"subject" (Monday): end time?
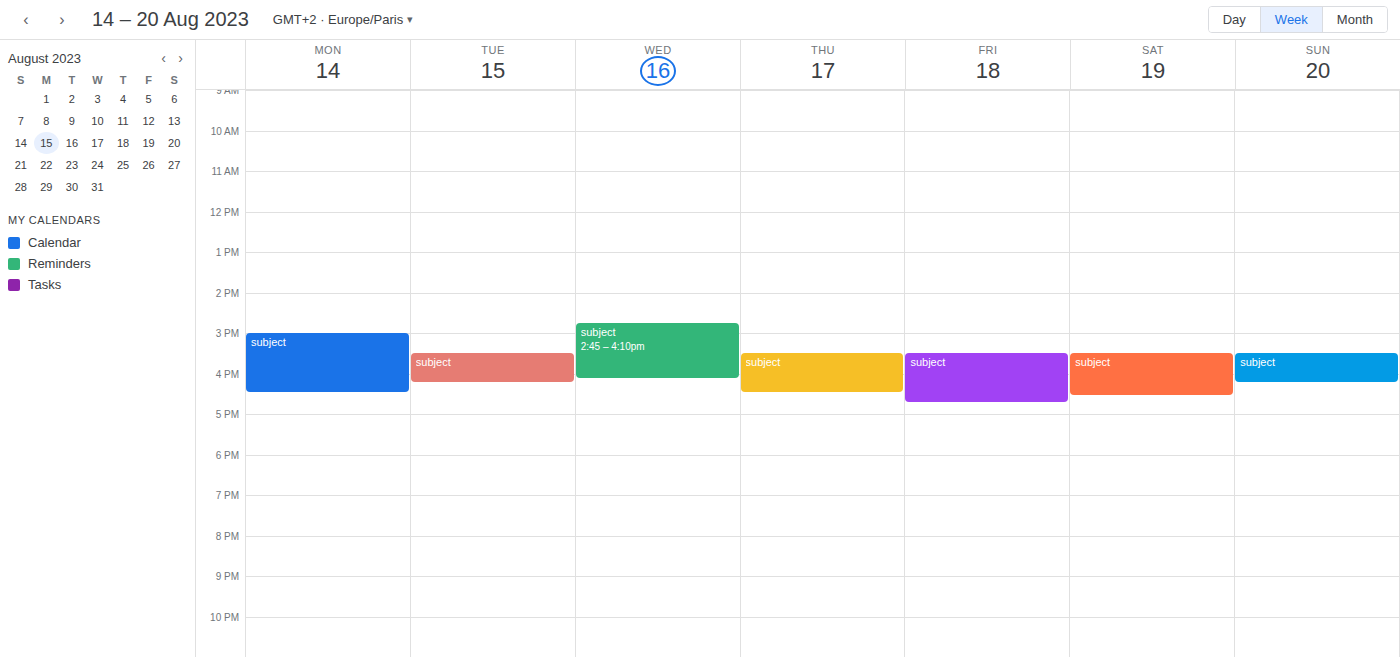
4:30 PM